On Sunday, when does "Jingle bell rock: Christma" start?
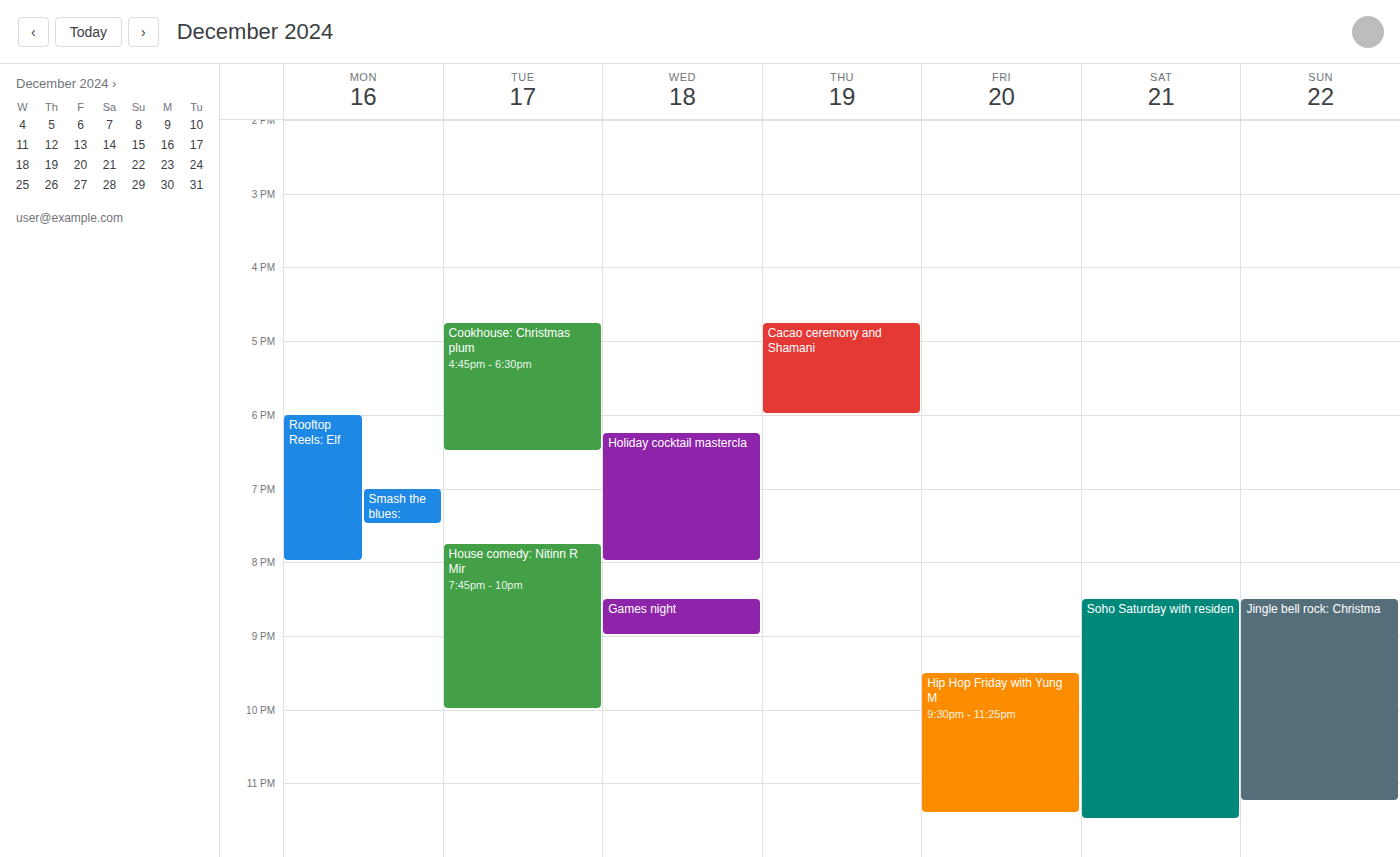
8:30 PM